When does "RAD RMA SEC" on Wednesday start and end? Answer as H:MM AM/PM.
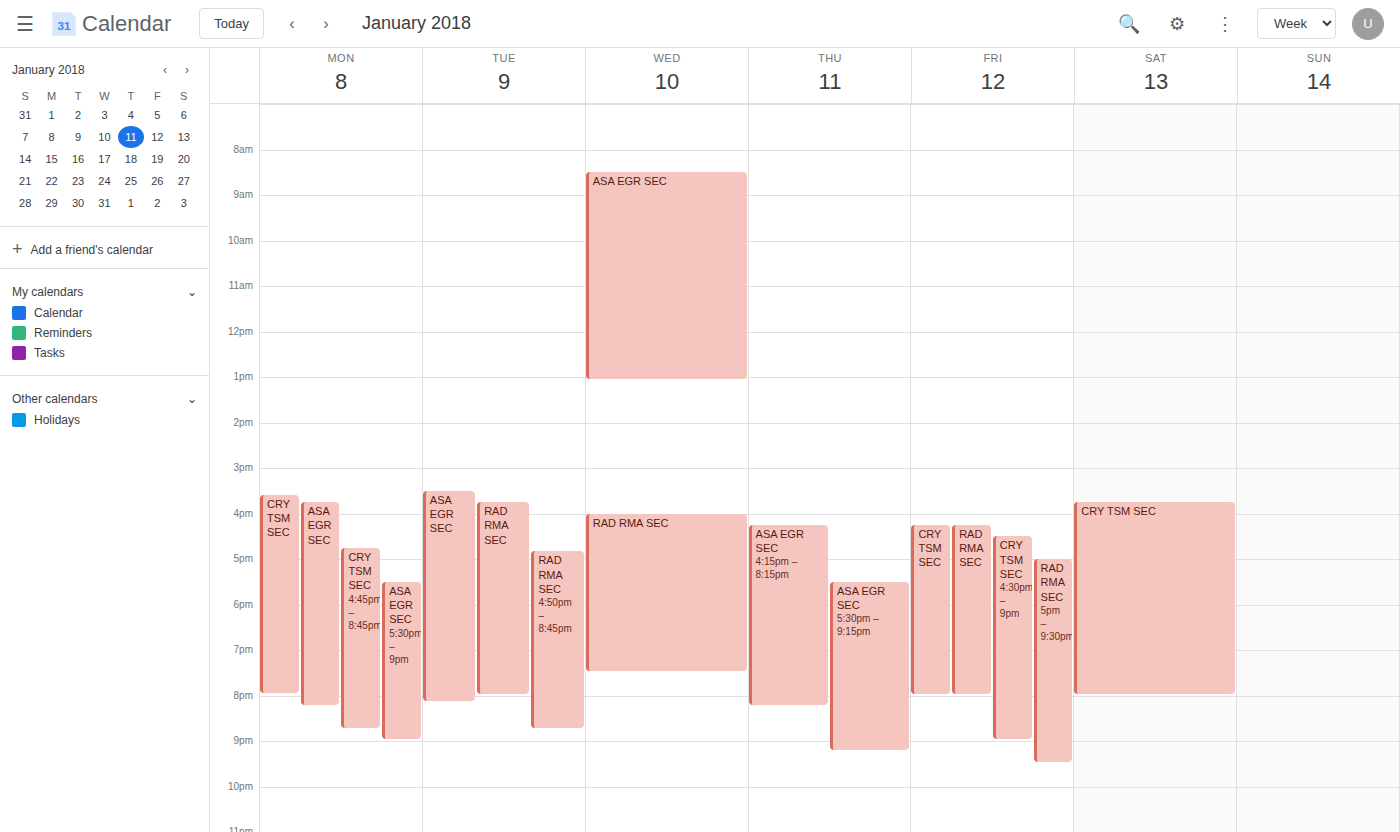
4:00 PM to 7:30 PM